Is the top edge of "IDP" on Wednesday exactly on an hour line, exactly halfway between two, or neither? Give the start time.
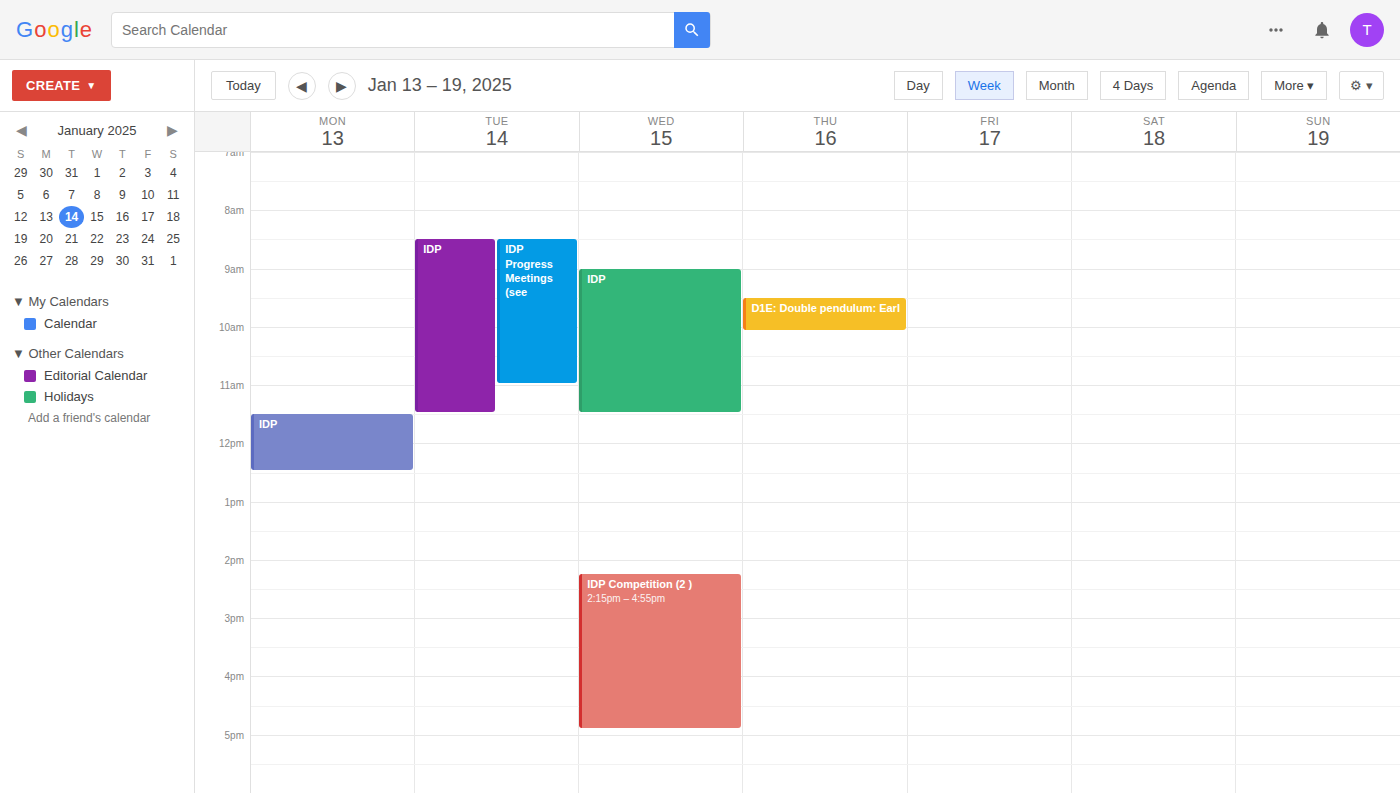
9:00 AM -- exactly on the 9 AM line.